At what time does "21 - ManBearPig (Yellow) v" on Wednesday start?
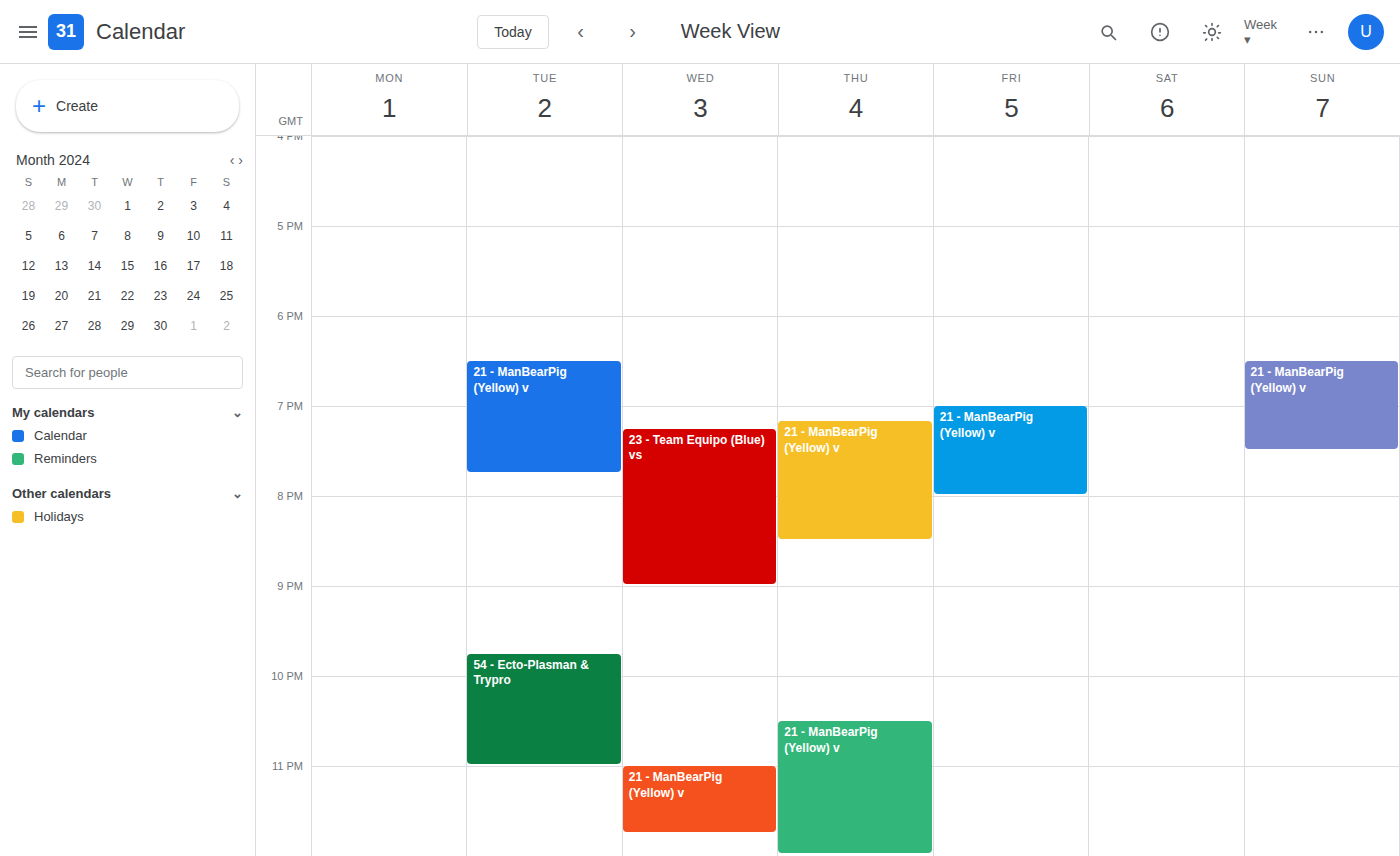
11:00 PM